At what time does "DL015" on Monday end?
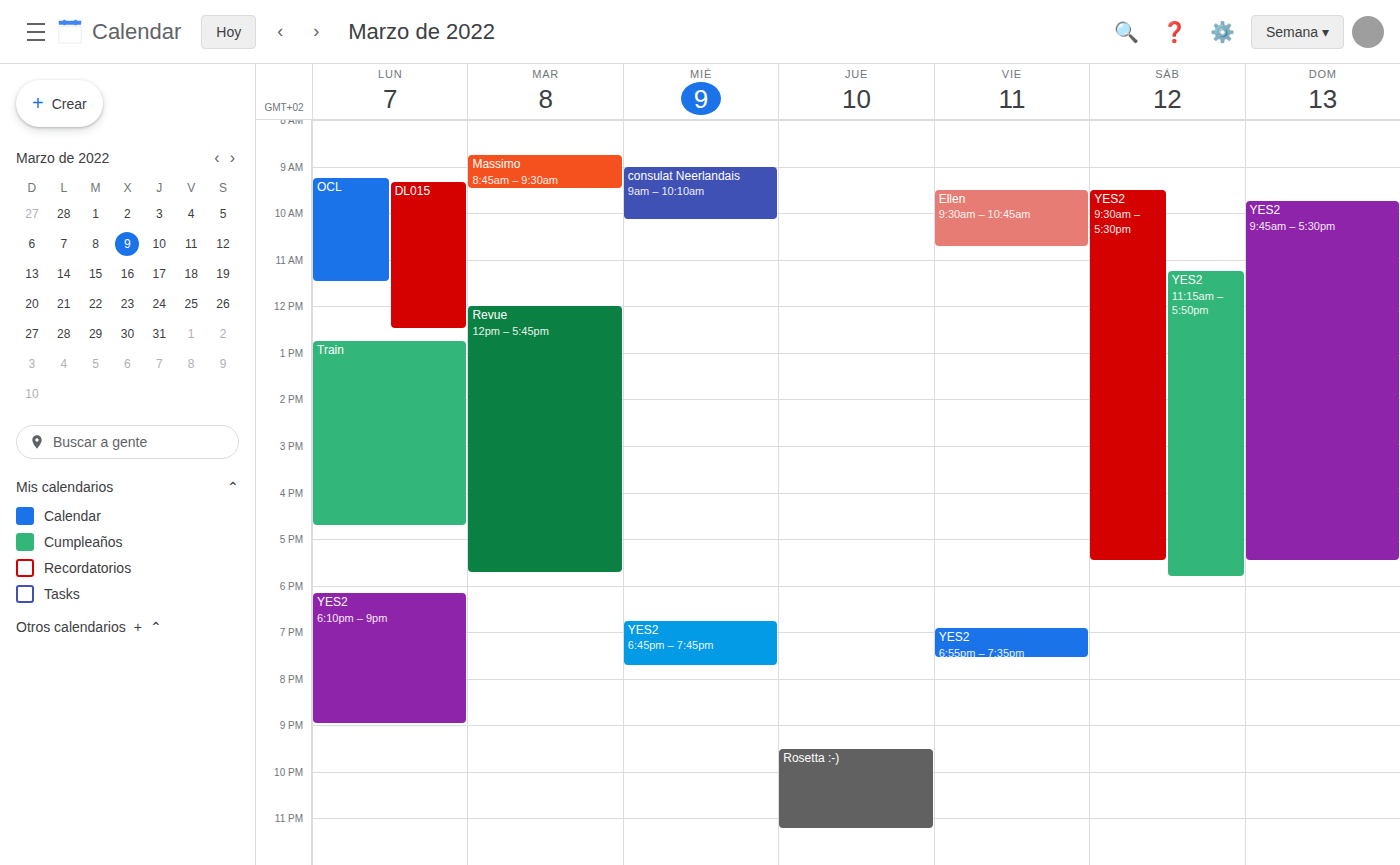
12:30 PM